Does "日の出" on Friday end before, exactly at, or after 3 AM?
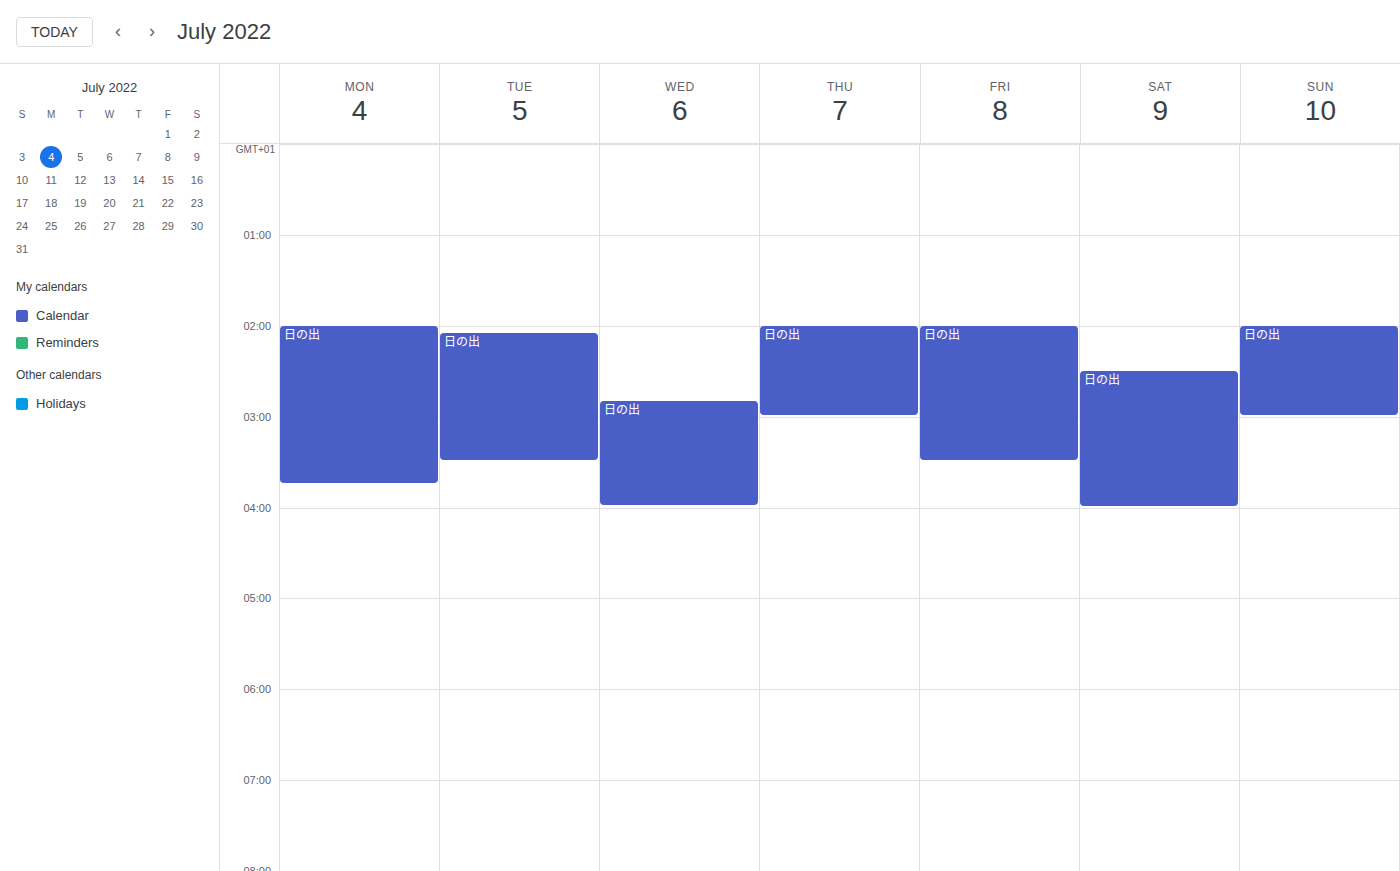
3:30 AM -- after 3 AM, 30 minutes below the 3 AM line.